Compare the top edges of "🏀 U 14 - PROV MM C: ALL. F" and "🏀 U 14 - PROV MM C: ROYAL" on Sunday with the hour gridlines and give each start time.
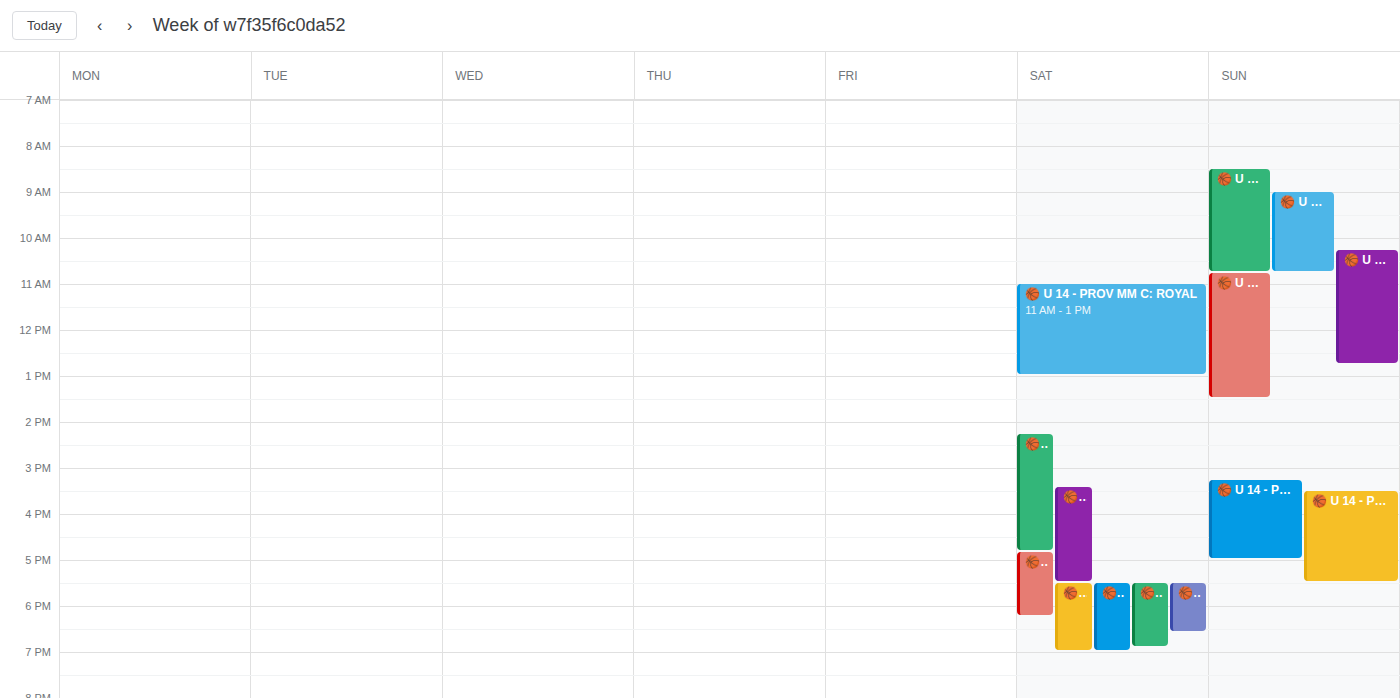
"🏀 U 14 - PROV MM C: ALL. F": 10:15, neither: a quarter of the way from the 10:00 line to the 11:00 line. "🏀 U 14 - PROV MM C: ROYAL": 10:45, neither: three quarters of the way from the 10:00 line to the 11:00 line.